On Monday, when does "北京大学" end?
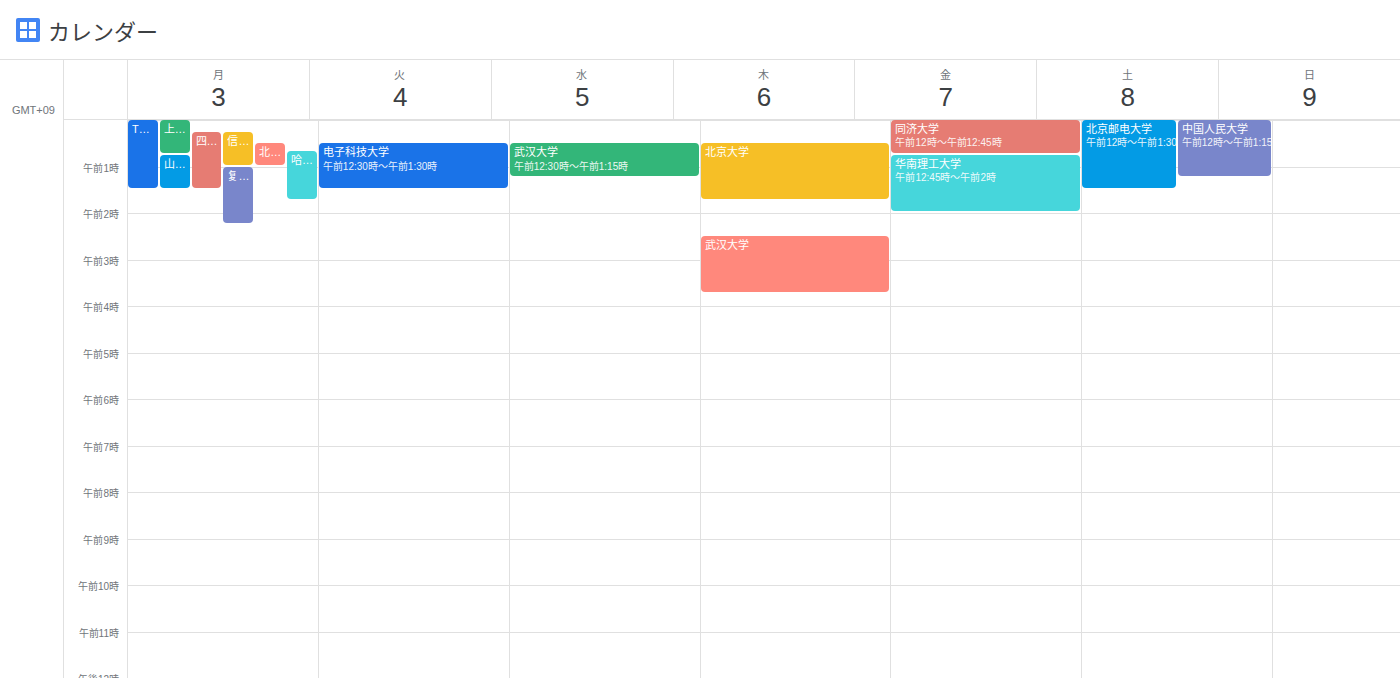
1:00 AM